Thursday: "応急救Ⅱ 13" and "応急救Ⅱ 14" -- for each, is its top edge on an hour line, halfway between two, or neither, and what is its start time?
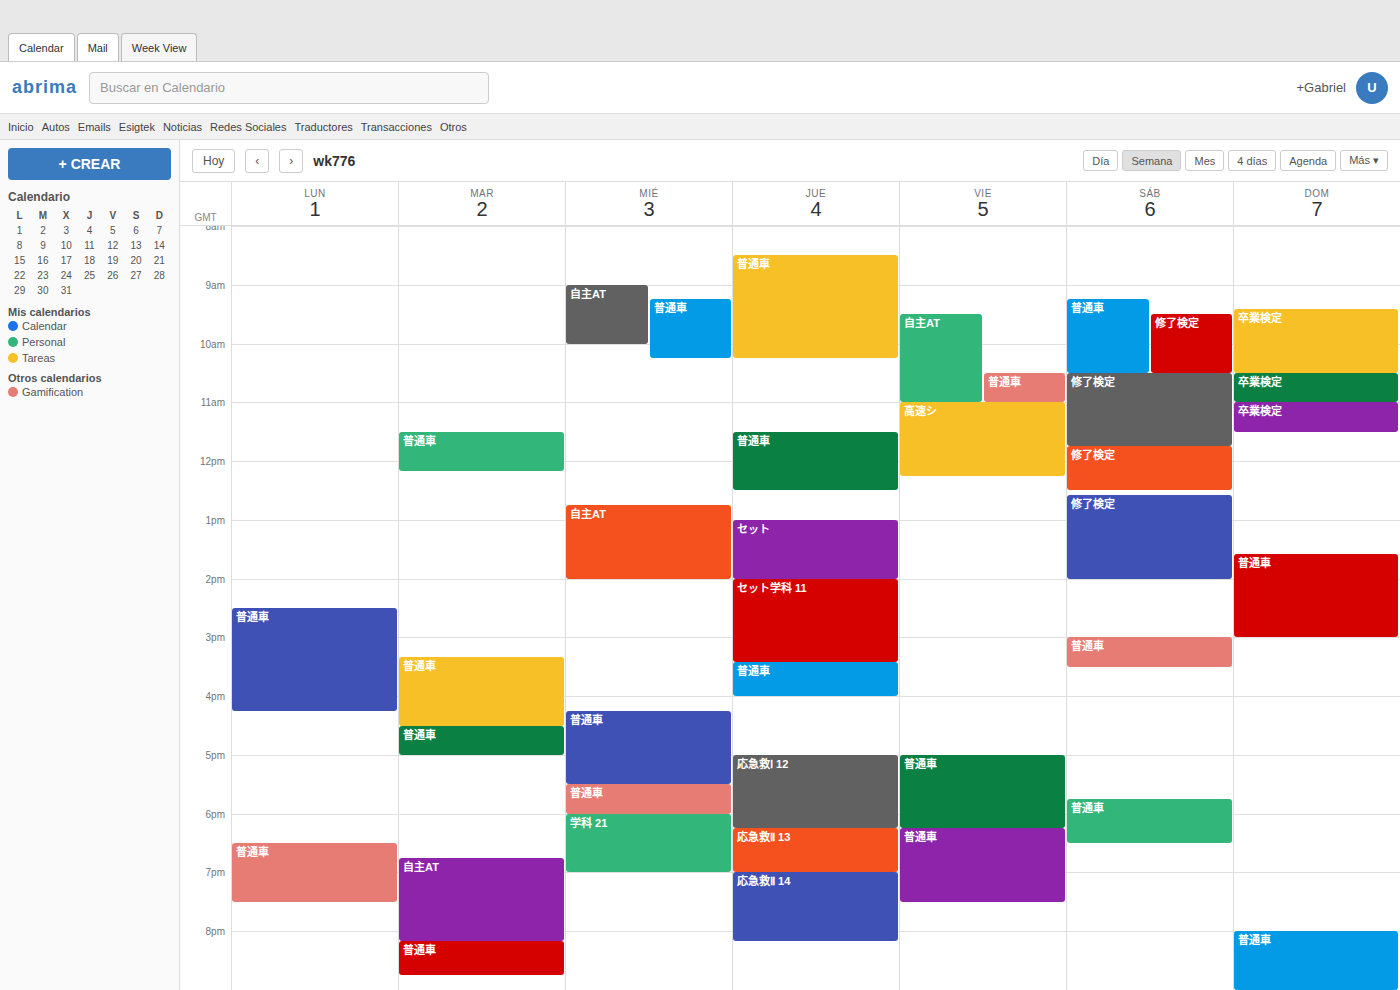
"応急救Ⅱ 13": 6:15 PM, neither: a quarter of the way from the 6 PM line to the 7 PM line. "応急救Ⅱ 14": 7:00 PM, exactly on the 7 PM line.